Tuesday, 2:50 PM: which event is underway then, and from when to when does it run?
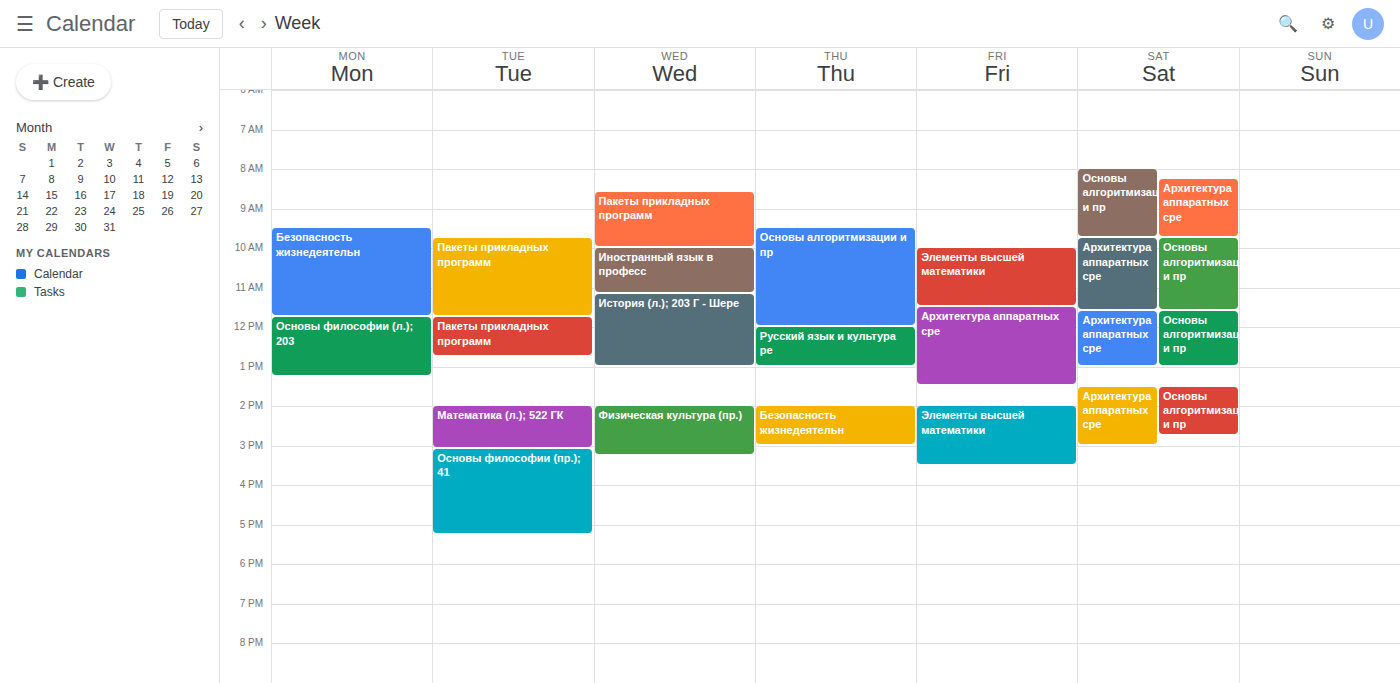
"Математика (л.); 522 ГК", 2:00 PM to 3:05 PM